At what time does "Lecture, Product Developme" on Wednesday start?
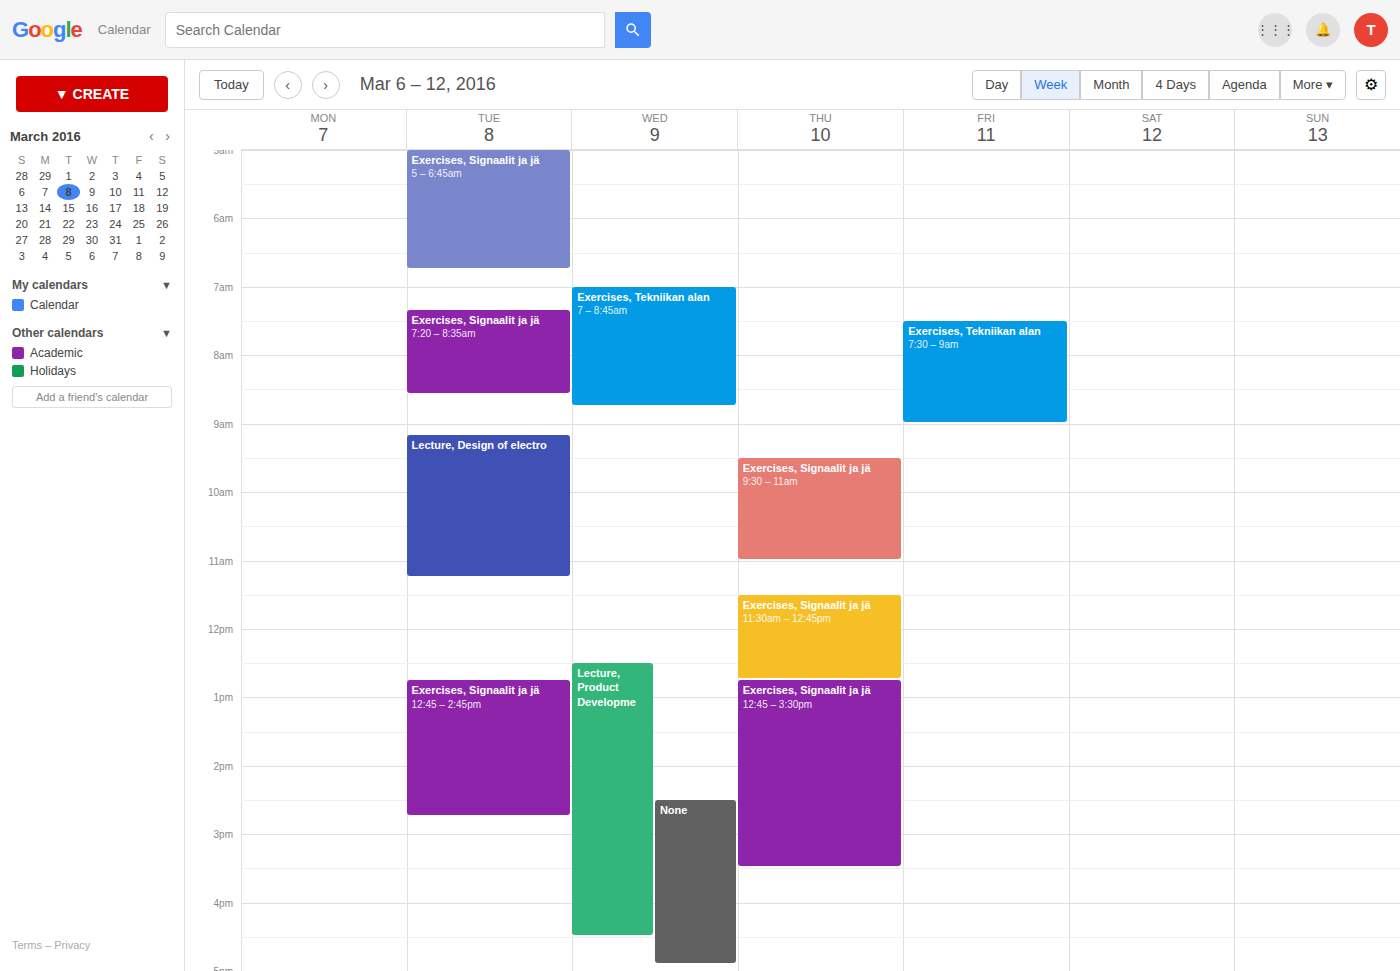
12:30